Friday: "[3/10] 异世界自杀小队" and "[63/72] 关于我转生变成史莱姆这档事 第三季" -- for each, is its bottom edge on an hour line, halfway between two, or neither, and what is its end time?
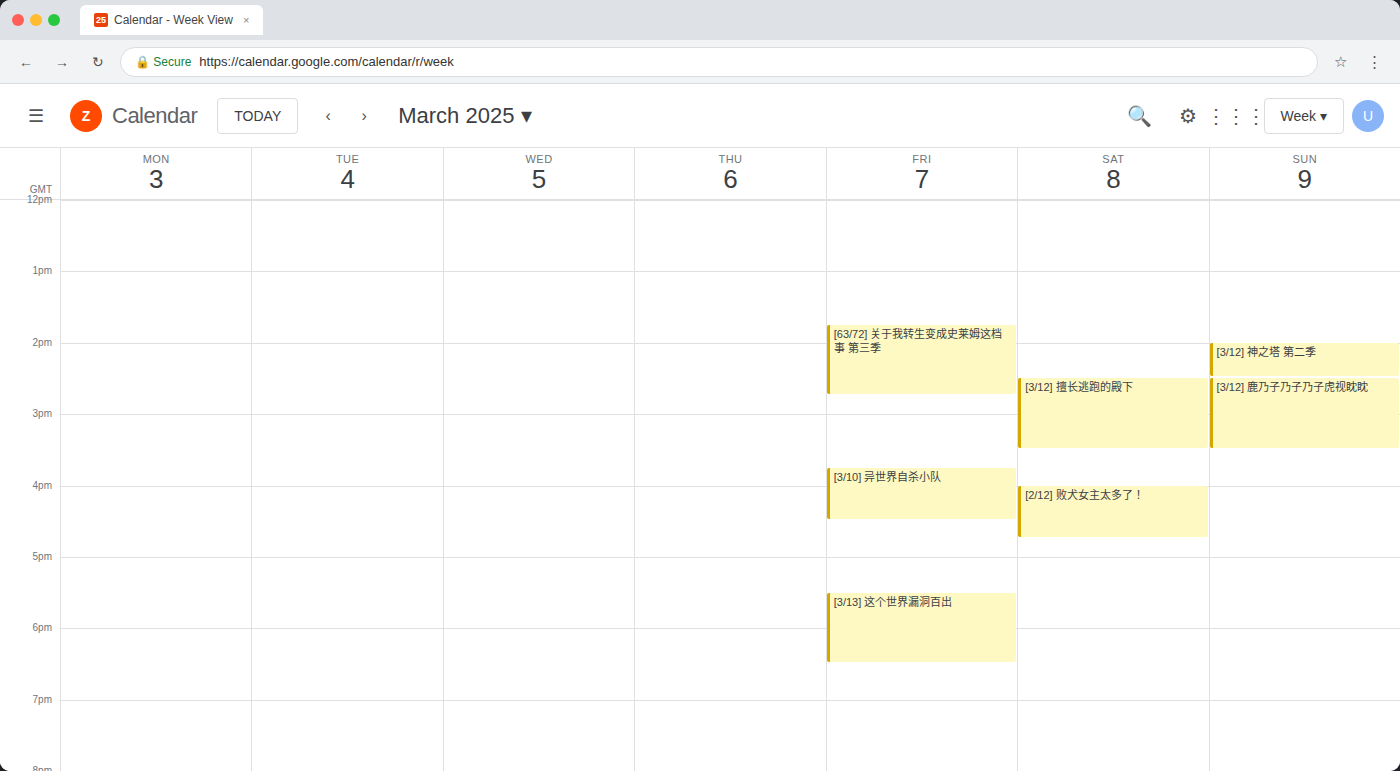
"[3/10] 异世界自杀小队": 16:30, halfway between the 16:00 and 17:00 lines. "[63/72] 关于我转生变成史莱姆这档事 第三季": 14:45, neither: three quarters of the way from the 14:00 line to the 15:00 line.